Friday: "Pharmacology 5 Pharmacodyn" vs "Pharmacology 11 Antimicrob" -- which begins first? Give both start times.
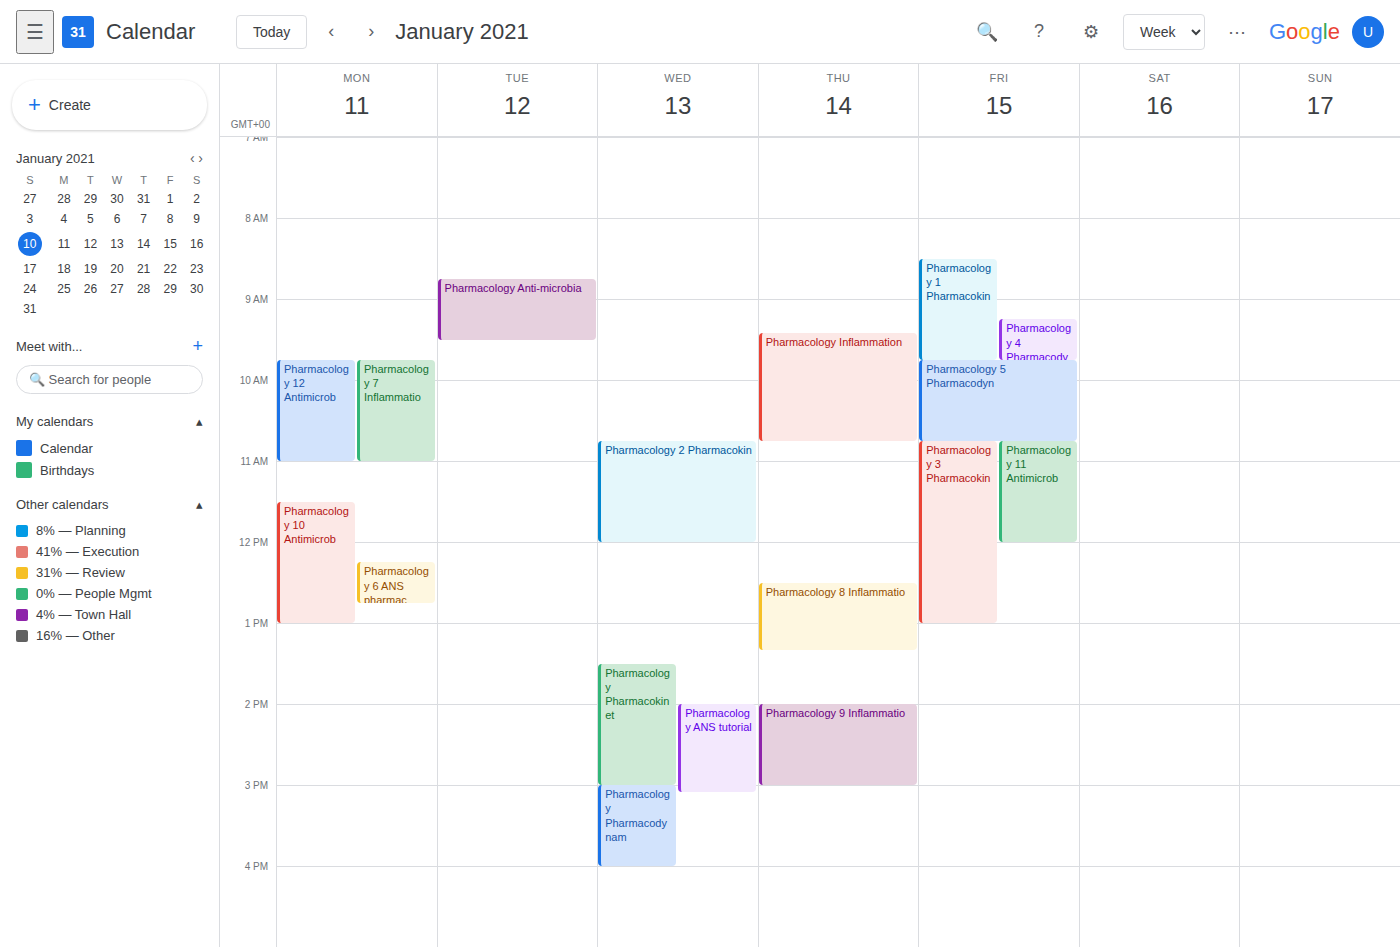
"Pharmacology 5 Pharmacodyn" 9:45 AM; "Pharmacology 11 Antimicrob" 10:45 AM.